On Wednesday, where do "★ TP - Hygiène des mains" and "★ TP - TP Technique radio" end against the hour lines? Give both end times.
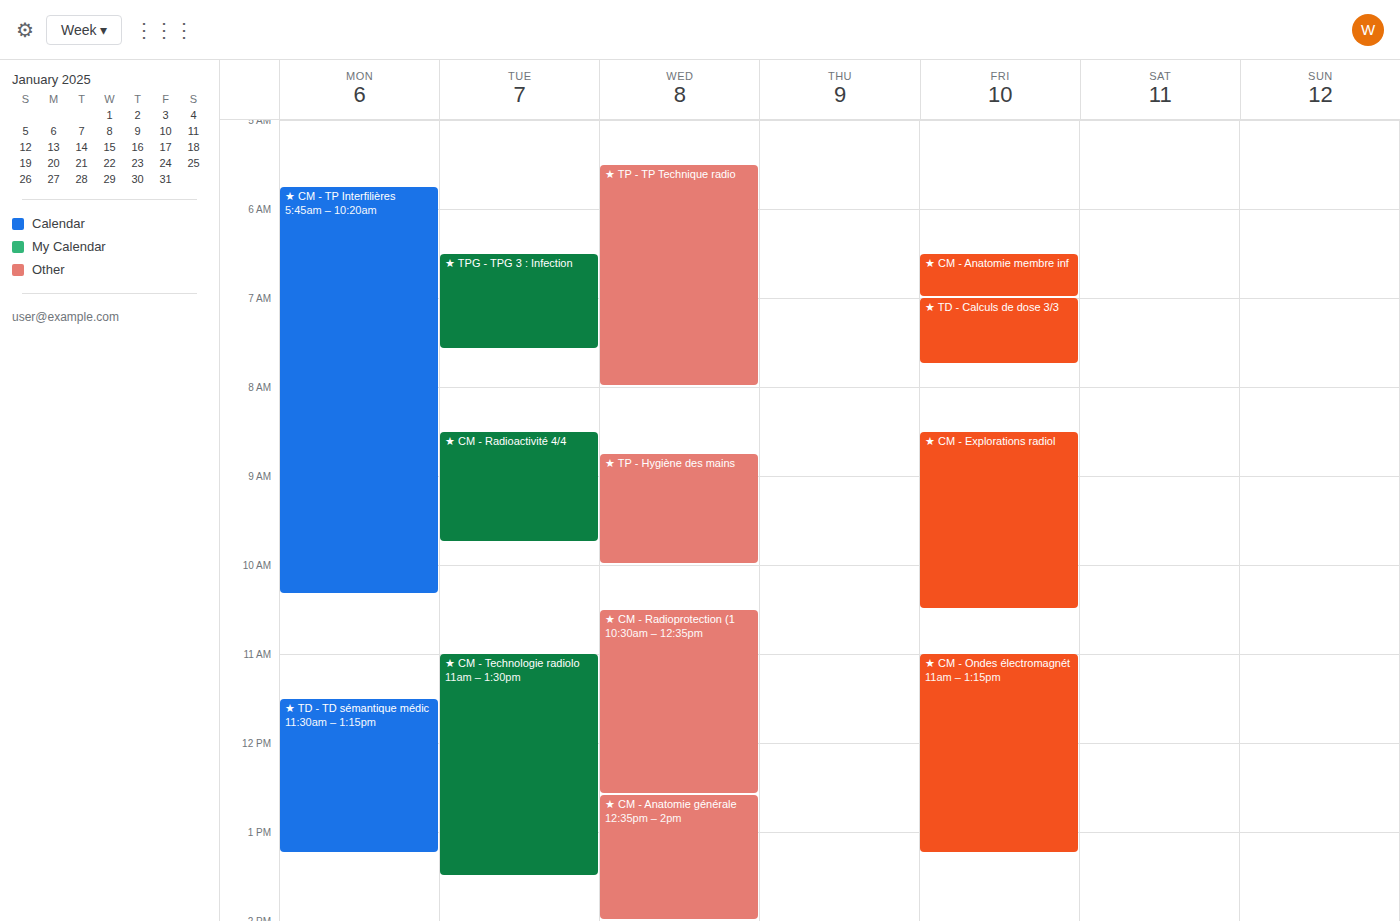
"★ TP - Hygiène des mains": 10:00 AM, exactly on the 10 AM line. "★ TP - TP Technique radio": 8:00 AM, exactly on the 8 AM line.